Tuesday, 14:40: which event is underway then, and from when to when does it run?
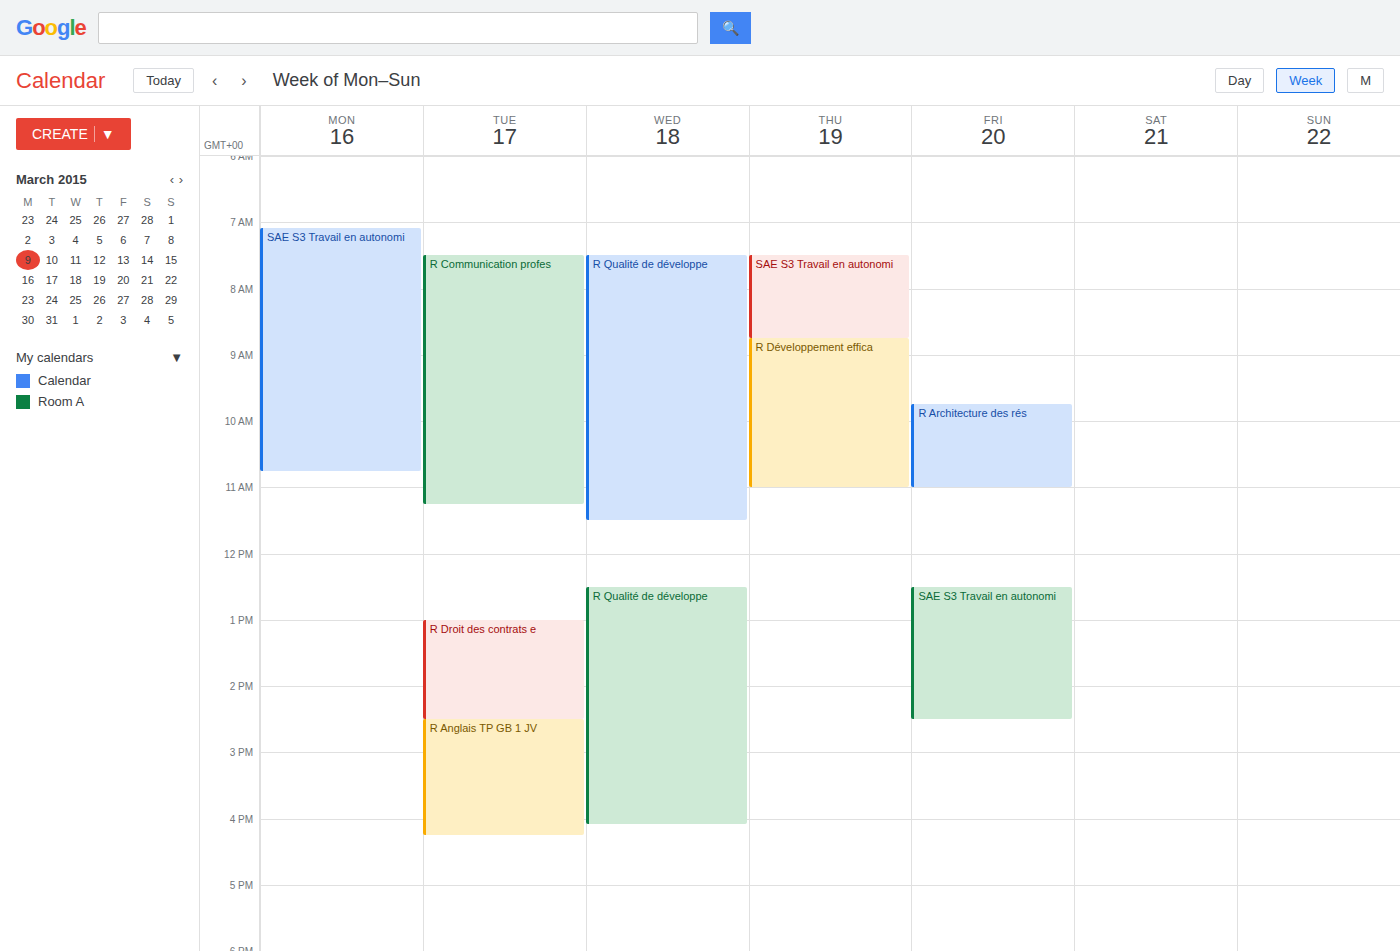
"R Anglais TP GB 1 JV", 14:30 to 16:15